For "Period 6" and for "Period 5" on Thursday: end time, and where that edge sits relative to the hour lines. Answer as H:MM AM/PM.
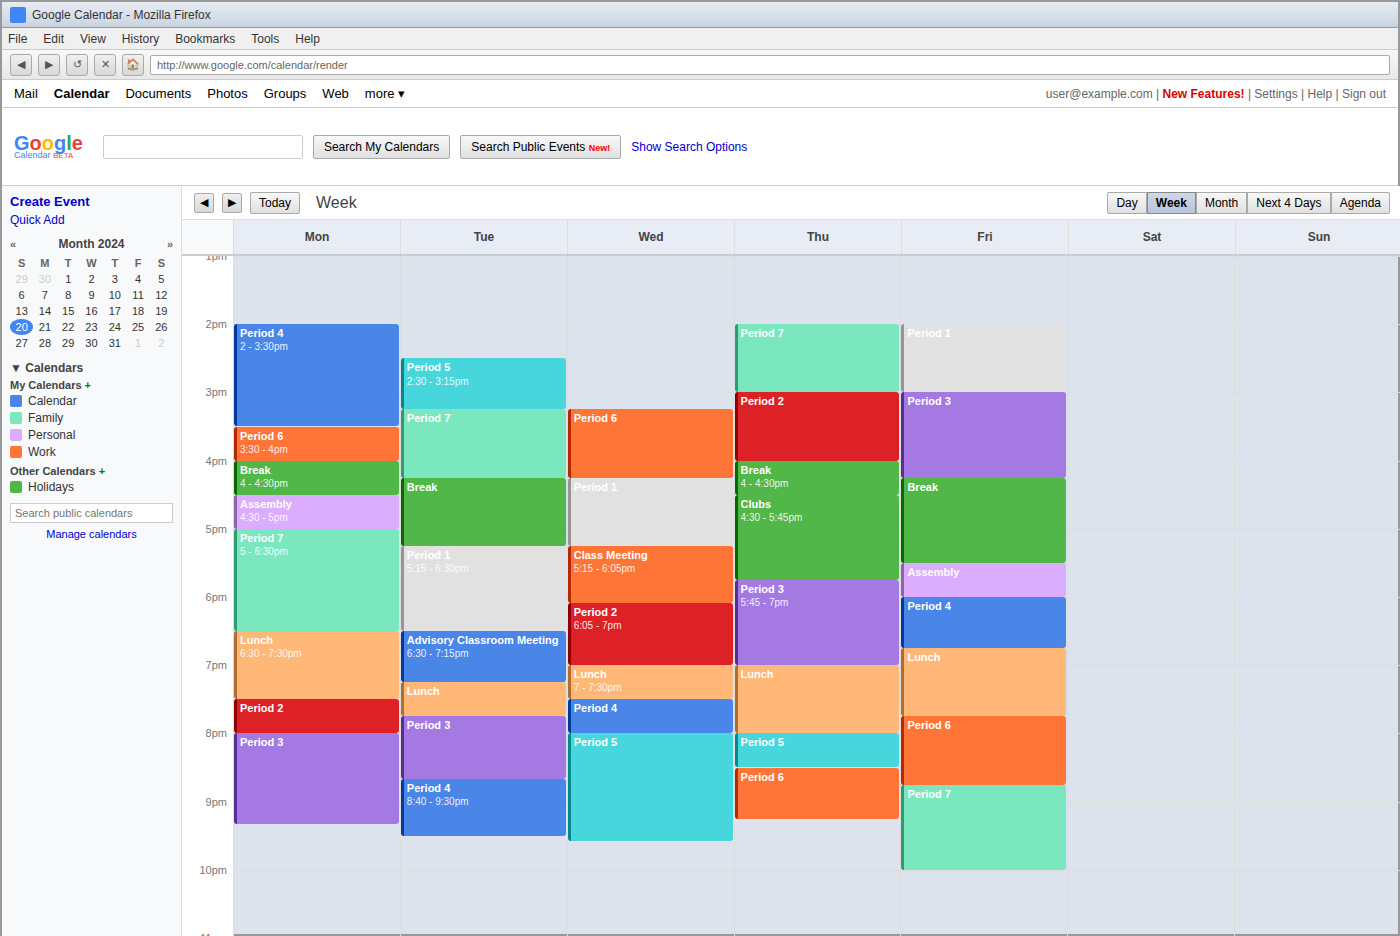
"Period 6": 9:15 PM, neither: a quarter of the way from the 9 PM line to the 10 PM line. "Period 5": 8:30 PM, halfway between the 8 PM and 9 PM lines.